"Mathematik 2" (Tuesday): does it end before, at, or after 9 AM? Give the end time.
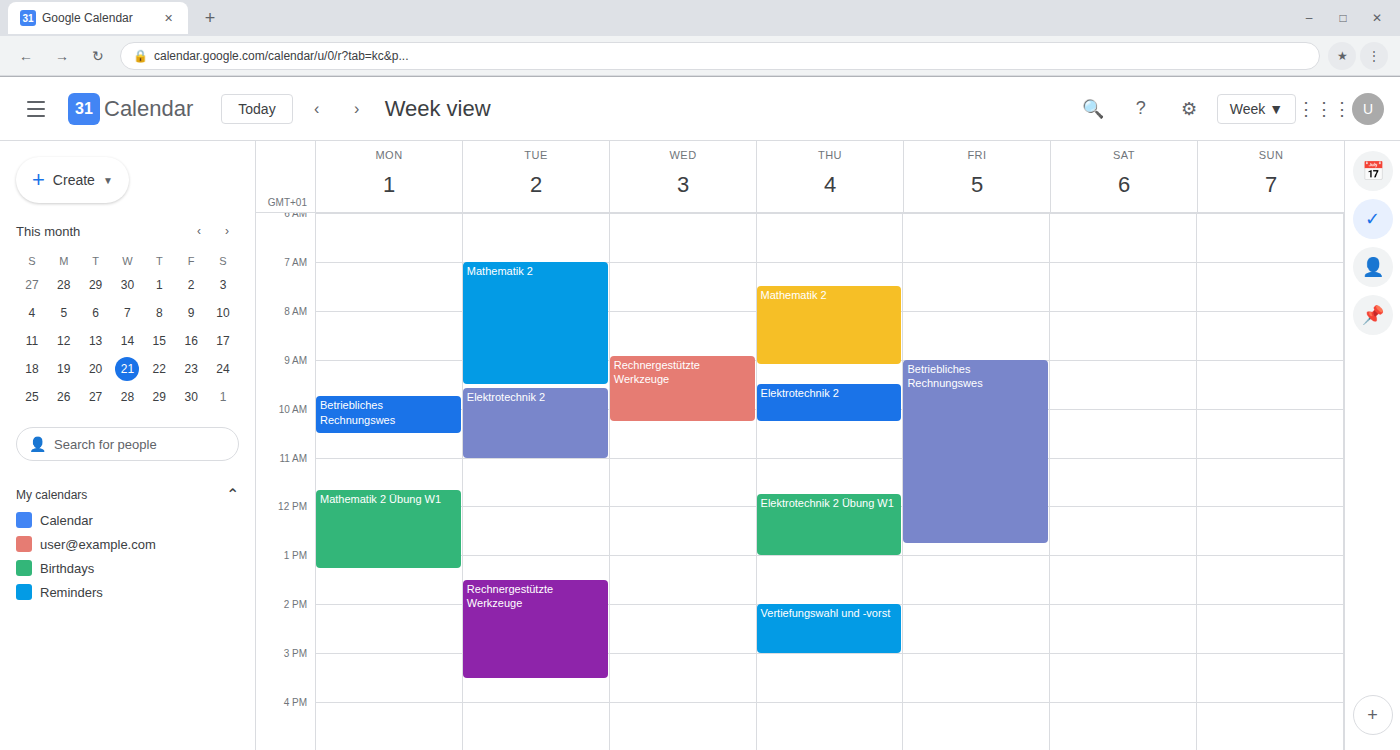
9:30 AM -- after 9 AM, 30 minutes below the 9 AM line.